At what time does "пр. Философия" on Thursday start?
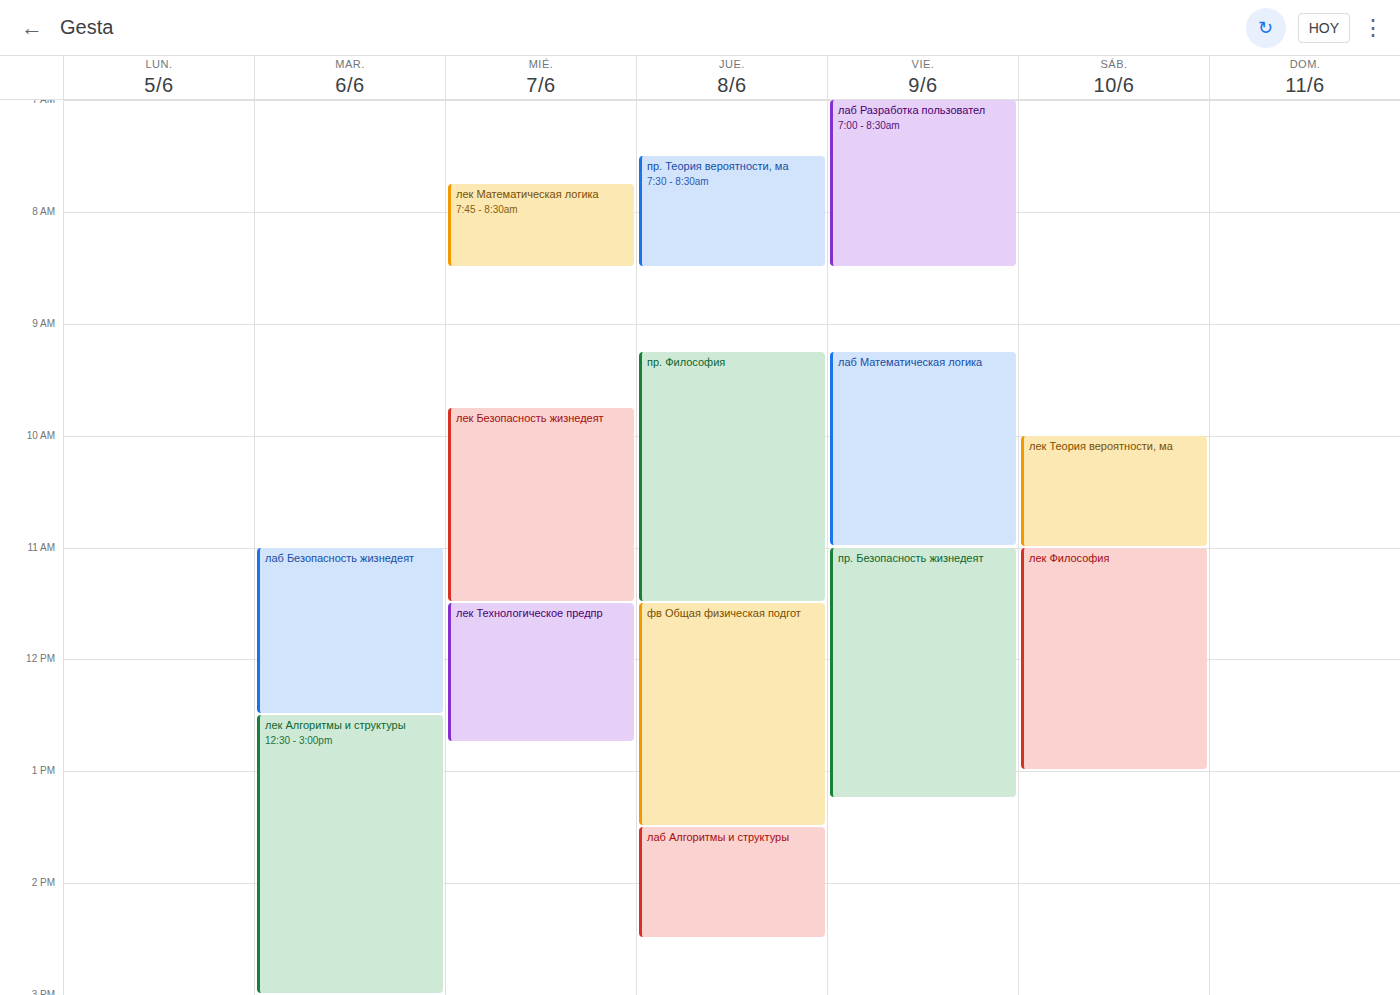
09:15